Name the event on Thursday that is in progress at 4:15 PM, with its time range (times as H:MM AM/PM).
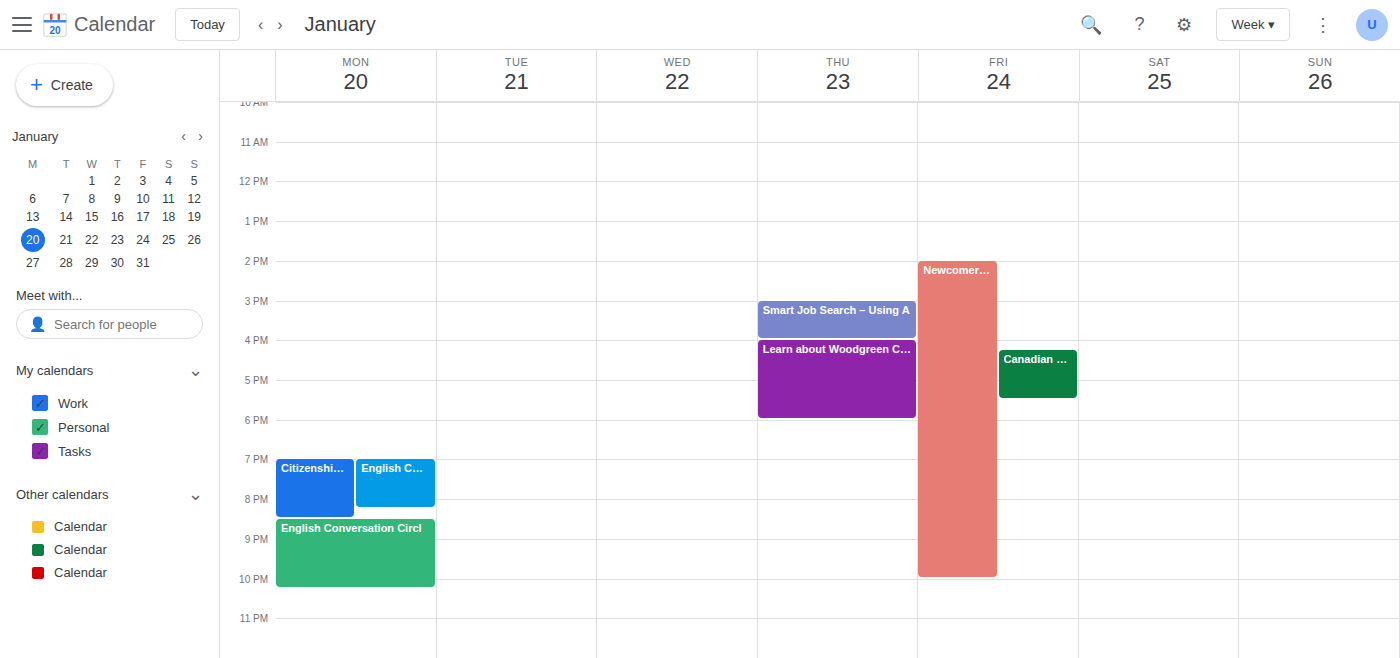
"Learn about Woodgreen Comm", 4:00 PM to 6:00 PM